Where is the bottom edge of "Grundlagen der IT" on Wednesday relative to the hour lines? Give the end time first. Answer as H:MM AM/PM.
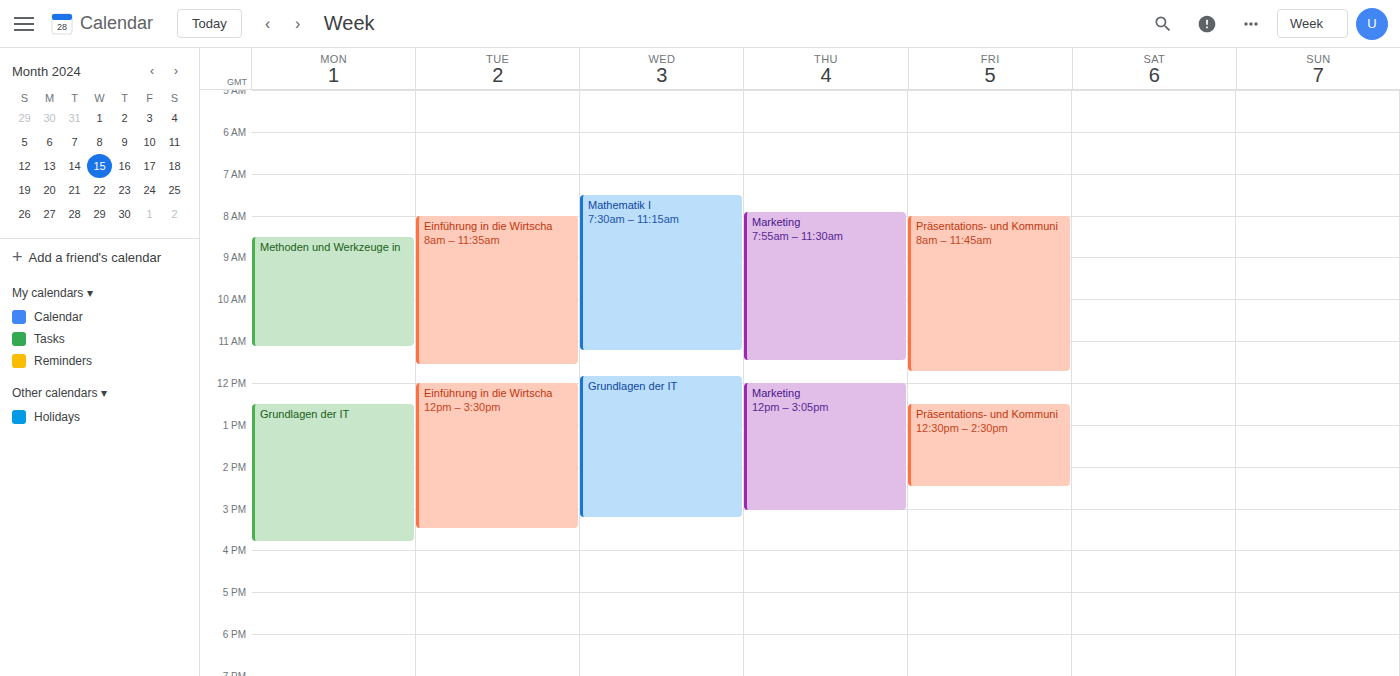
3:15 PM -- neither: a quarter of the way from the 3 PM line to the 4 PM line.